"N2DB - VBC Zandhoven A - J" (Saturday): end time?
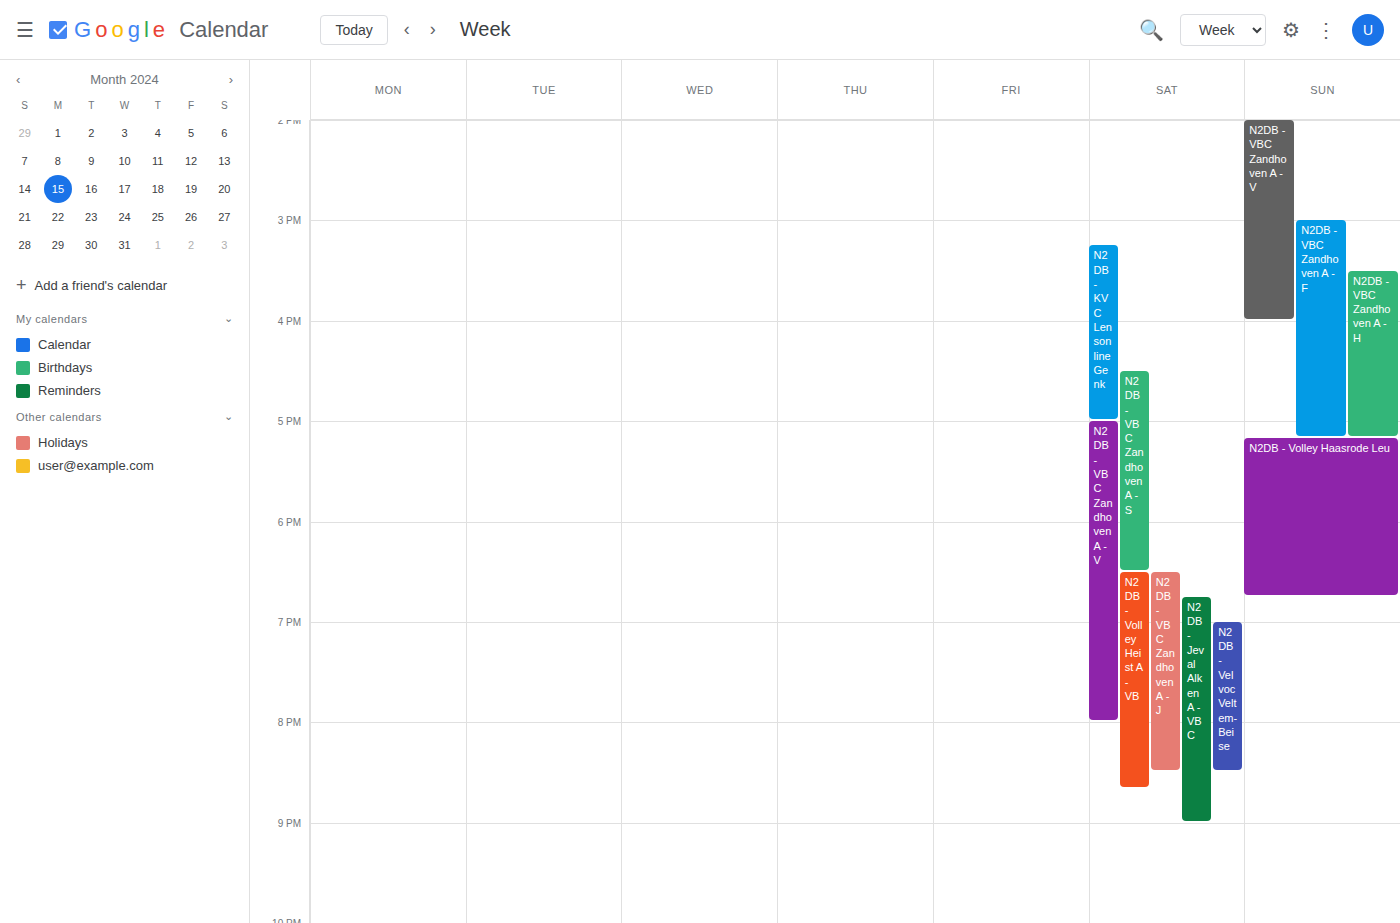
8:30 PM